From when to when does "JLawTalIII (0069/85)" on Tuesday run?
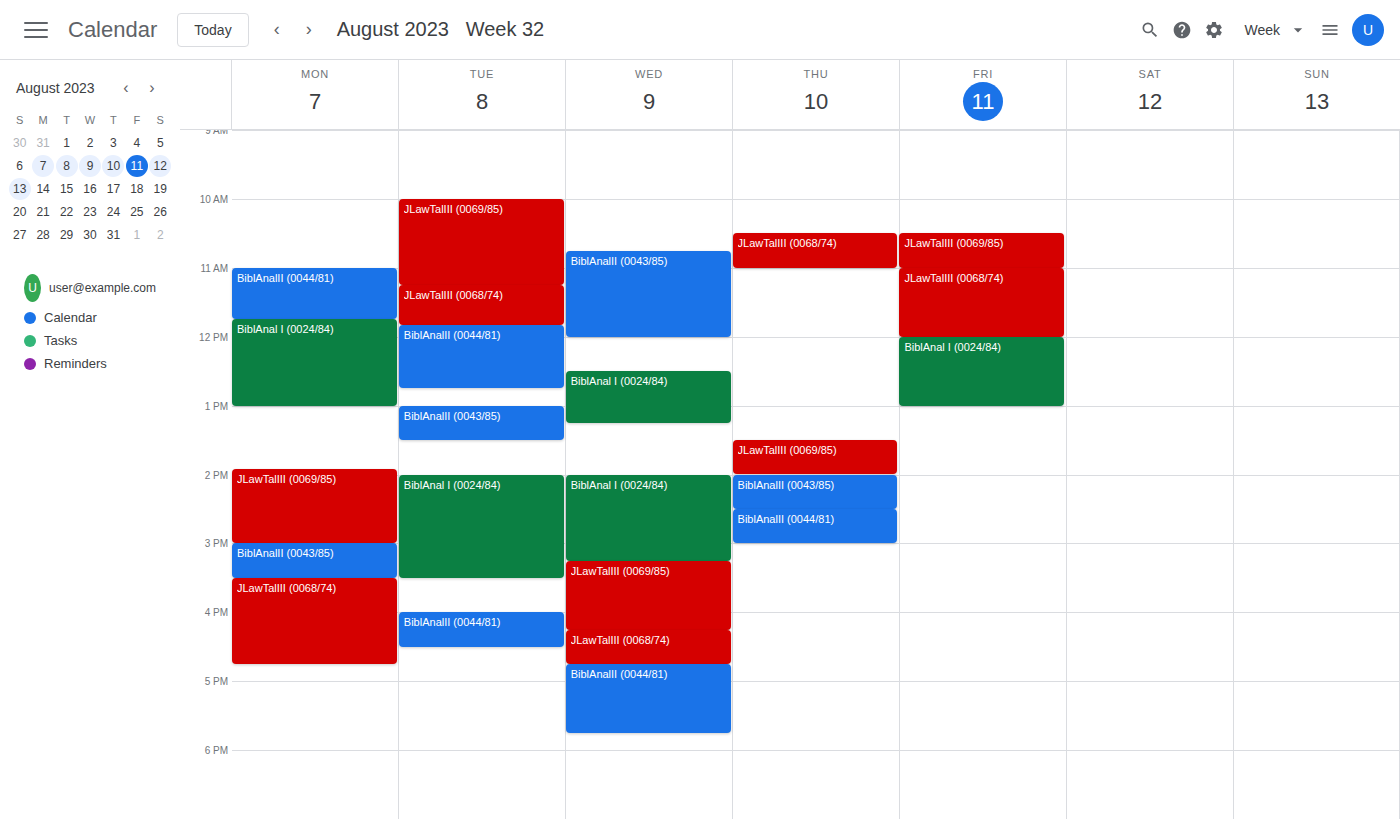
10:00 to 11:15